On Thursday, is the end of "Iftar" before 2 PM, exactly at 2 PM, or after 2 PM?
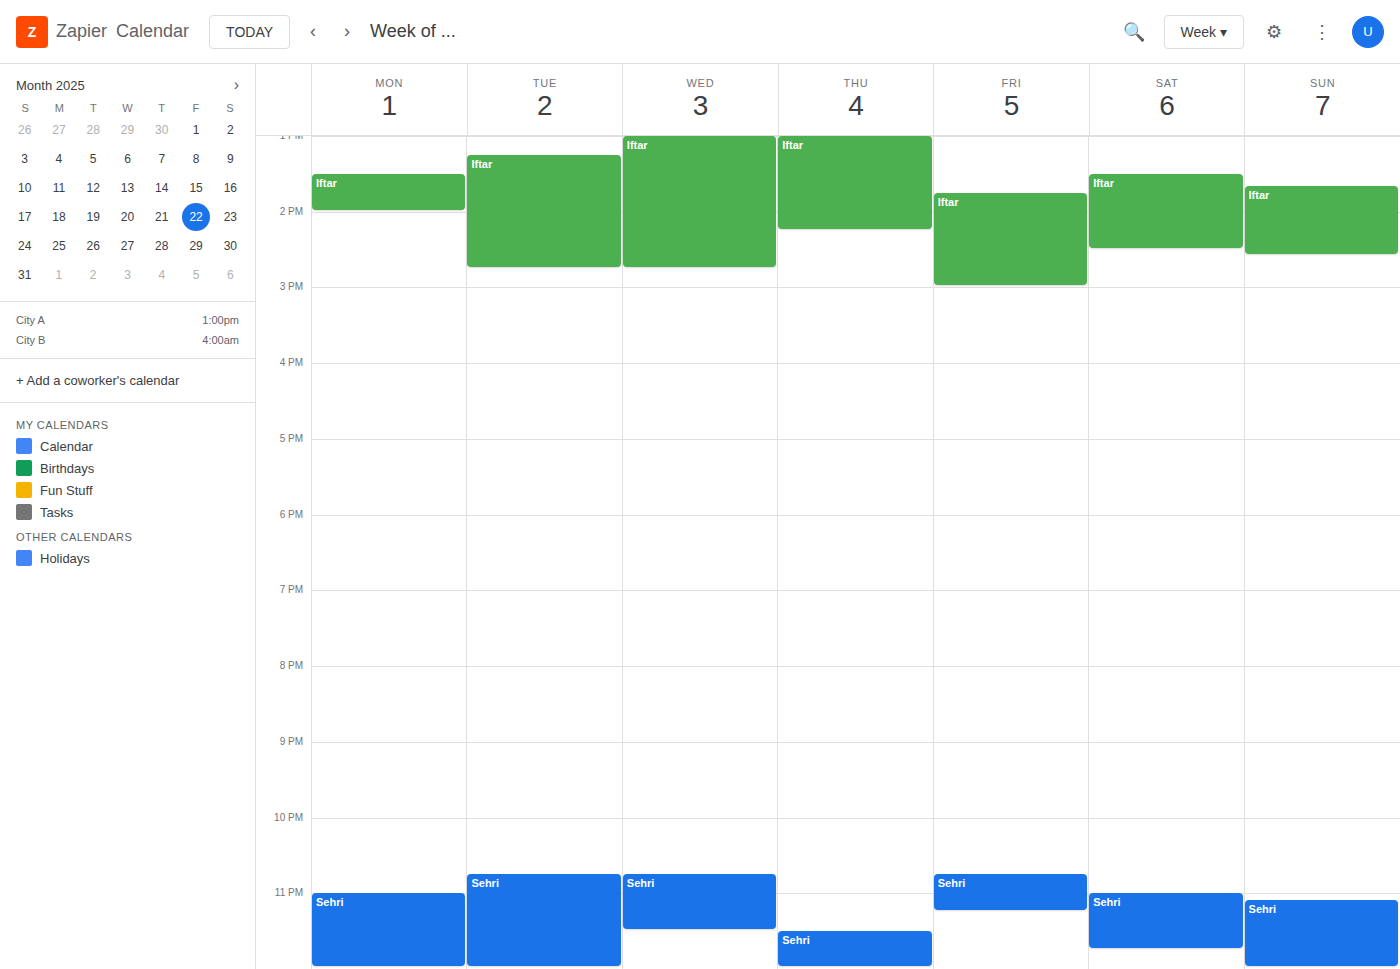
2:15 PM -- after 2 PM, 15 minutes below the 2 PM line.